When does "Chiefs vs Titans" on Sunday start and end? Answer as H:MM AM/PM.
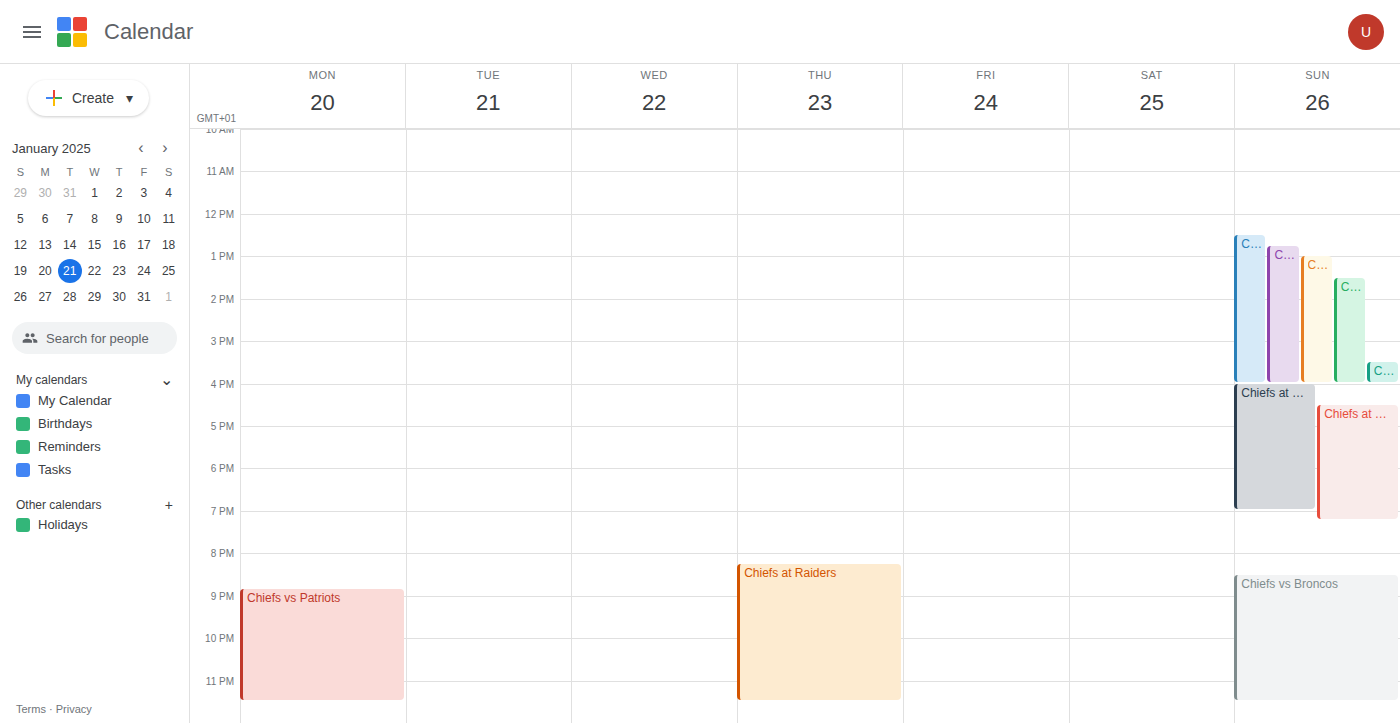
3:30 PM to 4:00 PM